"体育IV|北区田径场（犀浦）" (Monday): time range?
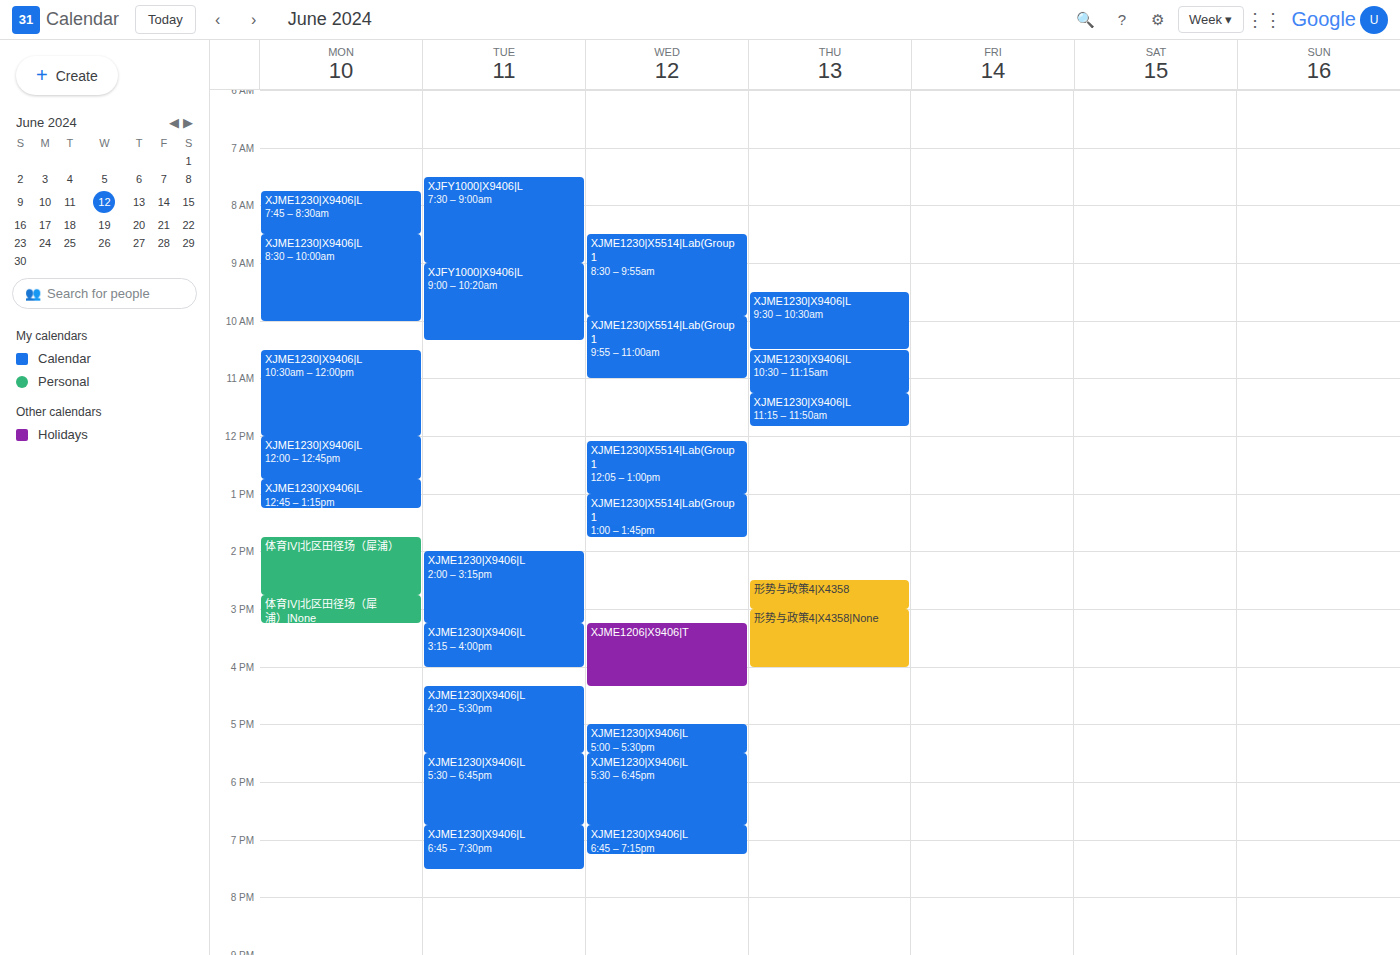
1:45 PM to 2:45 PM